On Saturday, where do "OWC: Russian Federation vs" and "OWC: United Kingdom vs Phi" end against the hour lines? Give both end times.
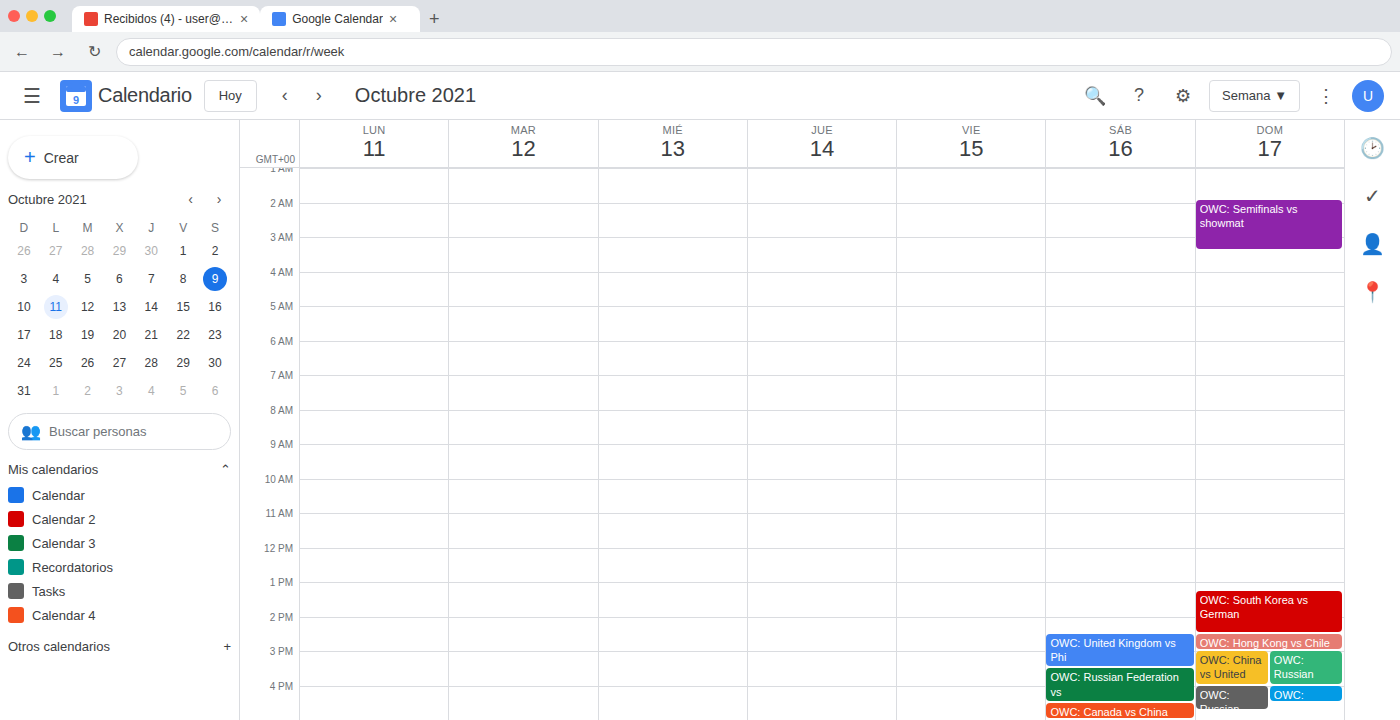
"OWC: Russian Federation vs": 4:30 PM, halfway between the 4 PM and 5 PM lines. "OWC: United Kingdom vs Phi": 3:30 PM, halfway between the 3 PM and 4 PM lines.